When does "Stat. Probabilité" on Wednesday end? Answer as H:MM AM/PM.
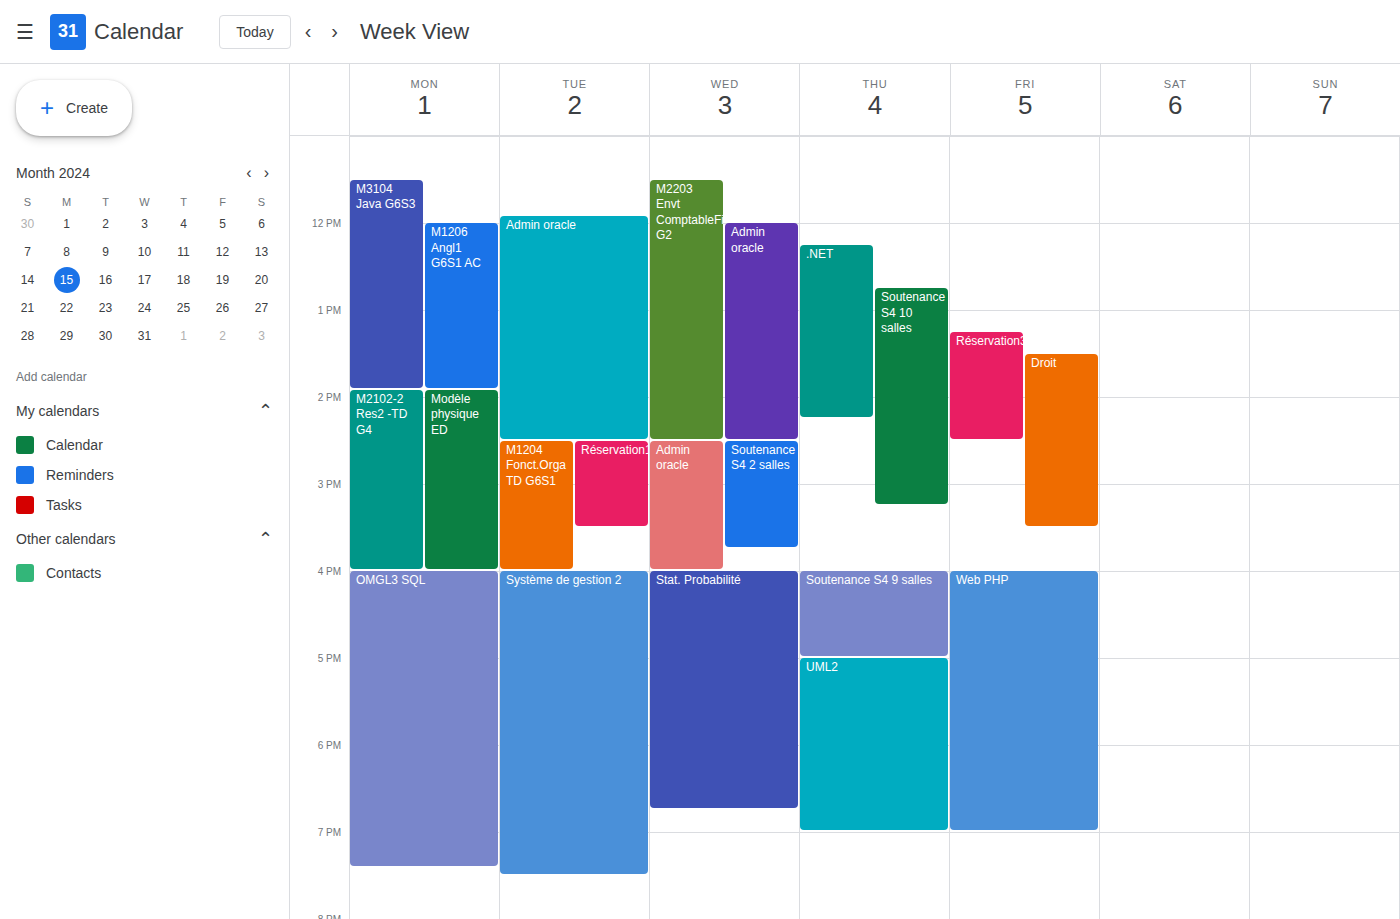
6:45 PM